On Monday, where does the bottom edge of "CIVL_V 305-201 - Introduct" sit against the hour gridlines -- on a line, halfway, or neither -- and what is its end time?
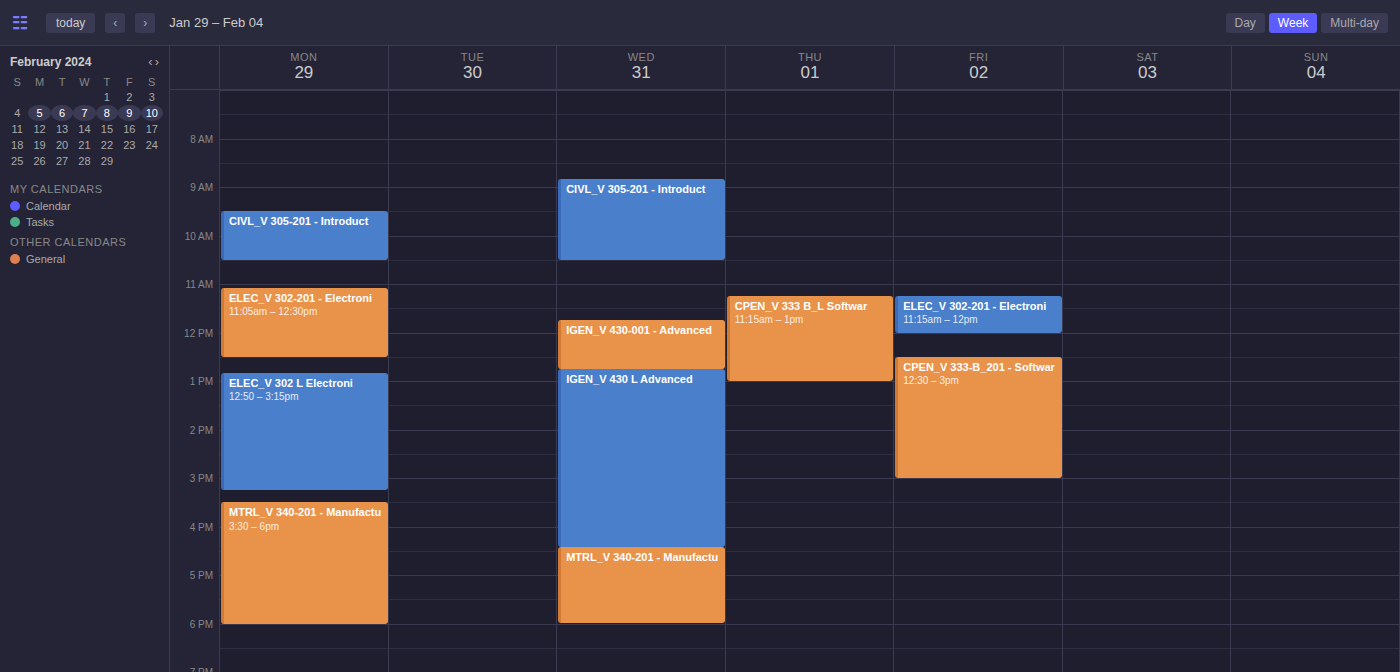
10:30 AM -- halfway between the 10 AM and 11 AM lines.